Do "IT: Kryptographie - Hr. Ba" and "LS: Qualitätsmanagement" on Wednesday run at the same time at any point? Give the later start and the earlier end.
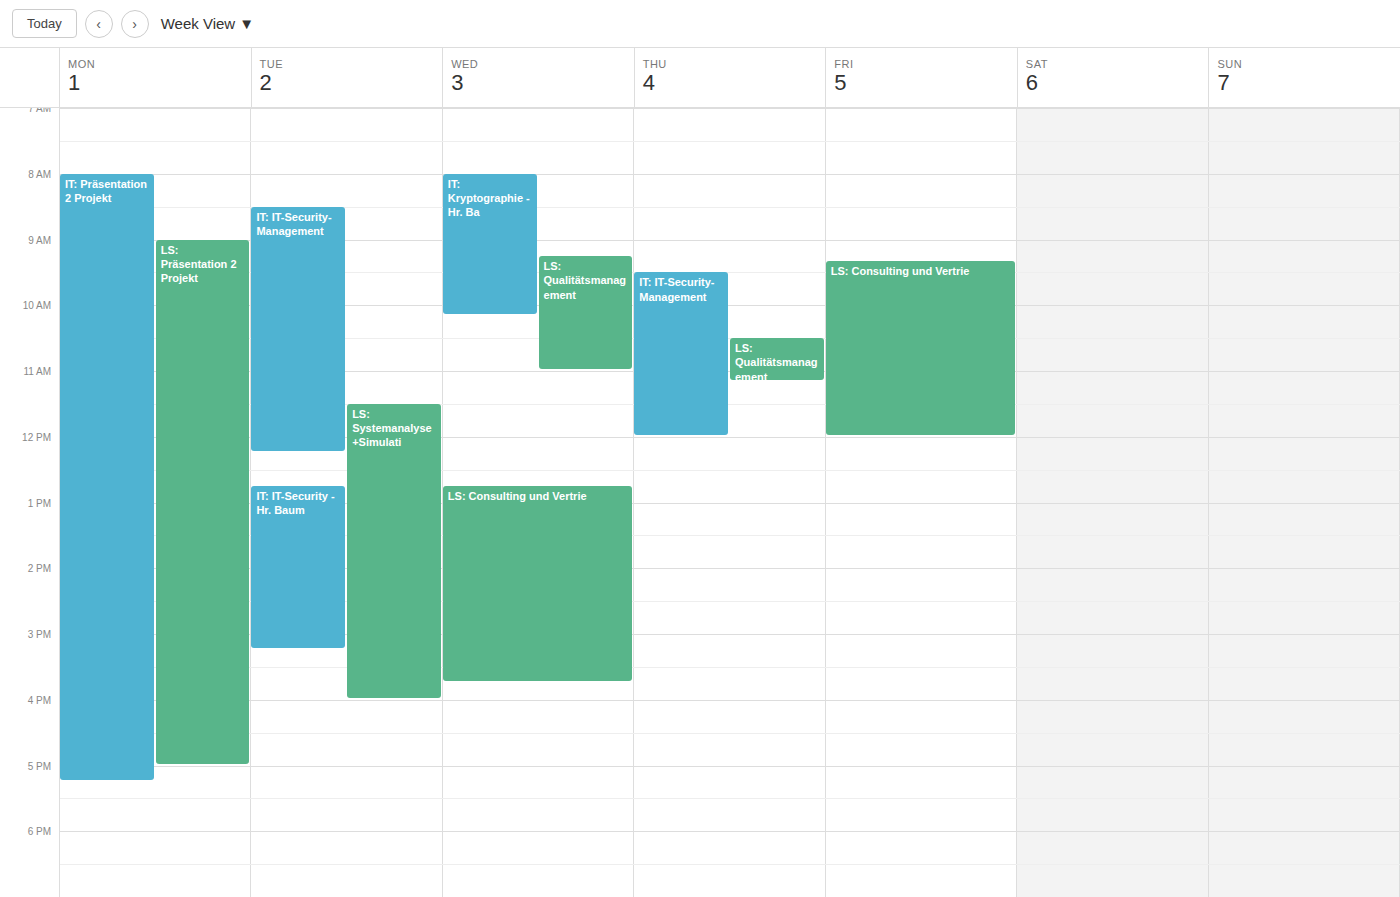
"LS: Qualitätsmanagement" starts at 9:15 AM, before "IT: Kryptographie - Hr. Ba" ends at 10:10 AM -- they overlap.